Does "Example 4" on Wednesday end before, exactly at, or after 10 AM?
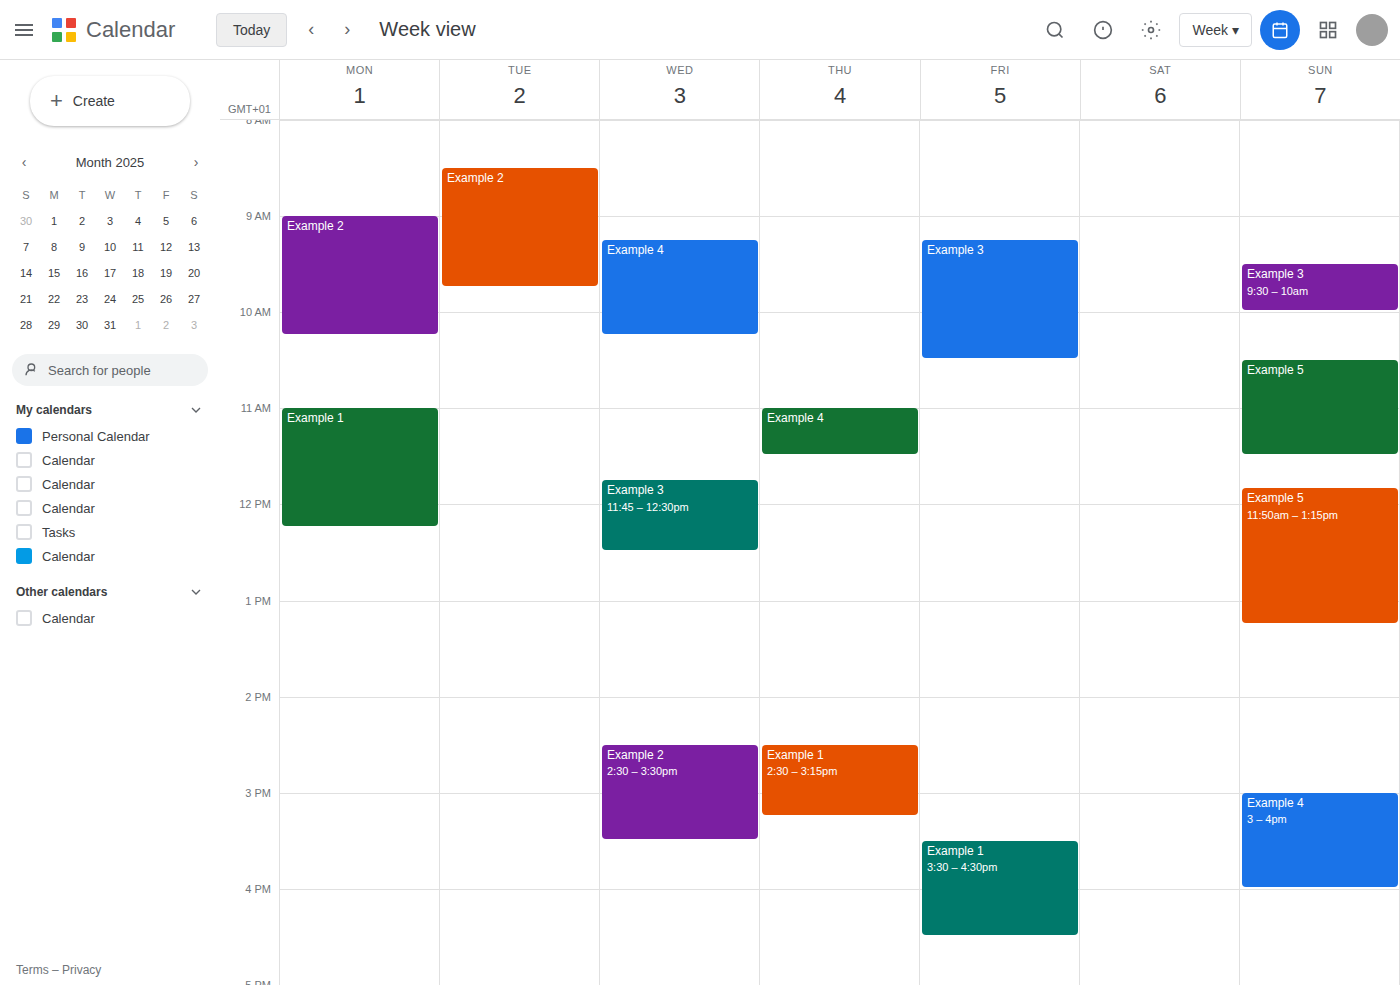
10:15 AM -- after 10 AM, 15 minutes below the 10 AM line.